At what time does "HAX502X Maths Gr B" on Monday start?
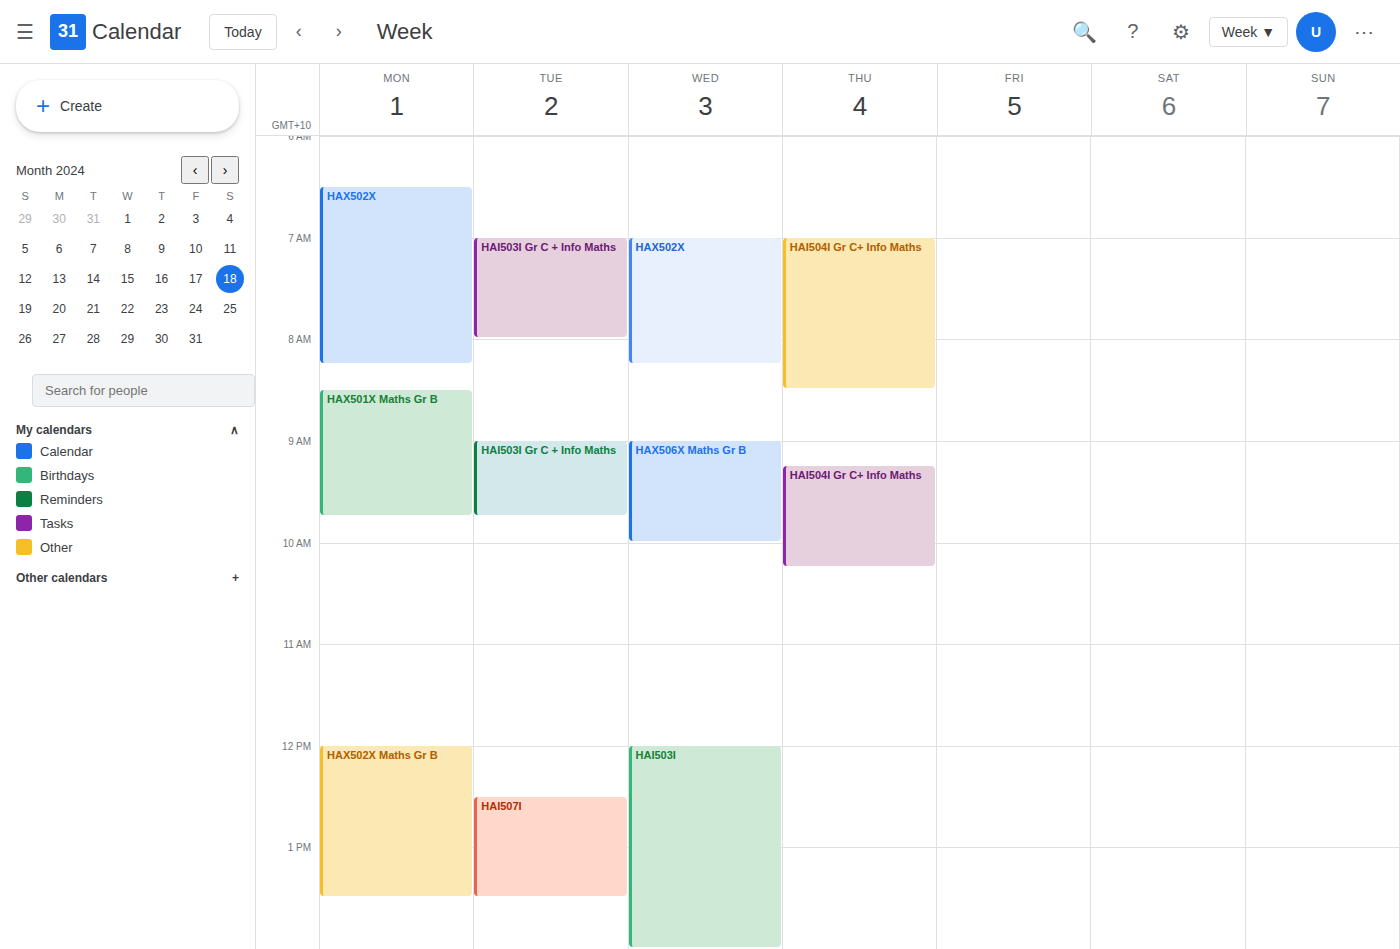
12:00